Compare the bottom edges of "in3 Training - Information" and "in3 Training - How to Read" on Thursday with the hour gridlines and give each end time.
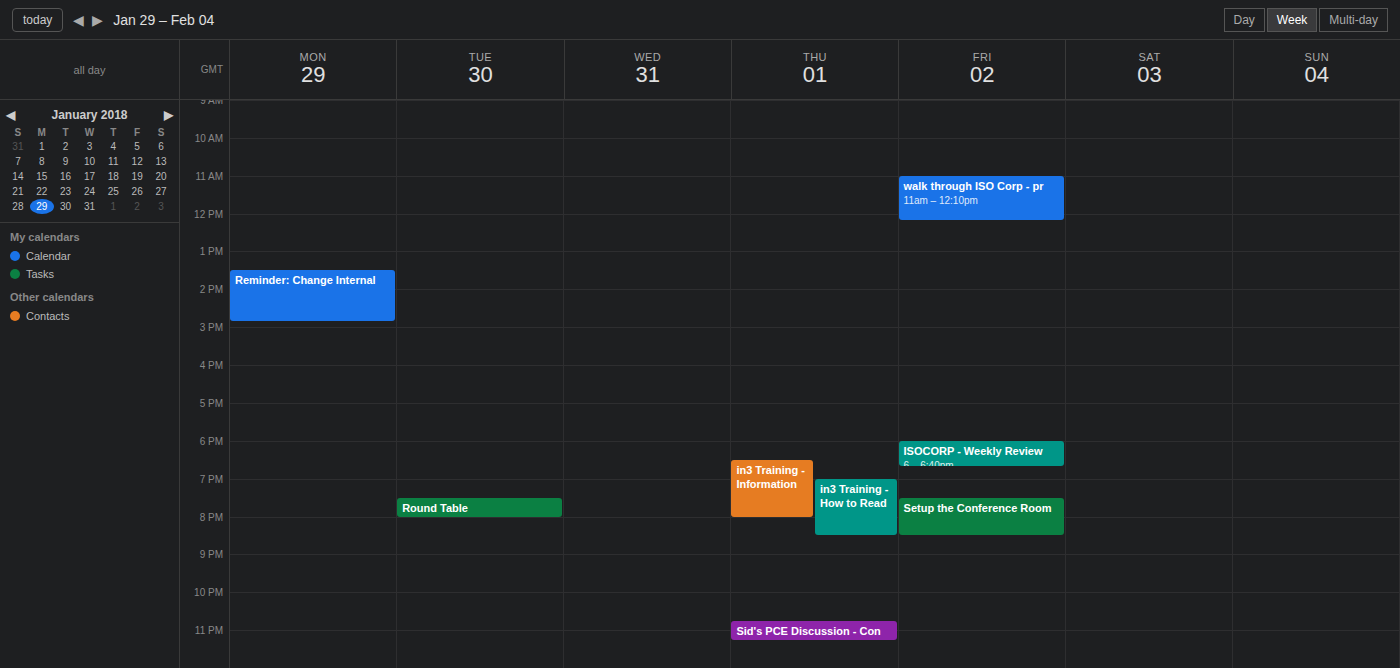
"in3 Training - Information": 8:00 PM, exactly on the 8 PM line. "in3 Training - How to Read": 8:30 PM, halfway between the 8 PM and 9 PM lines.